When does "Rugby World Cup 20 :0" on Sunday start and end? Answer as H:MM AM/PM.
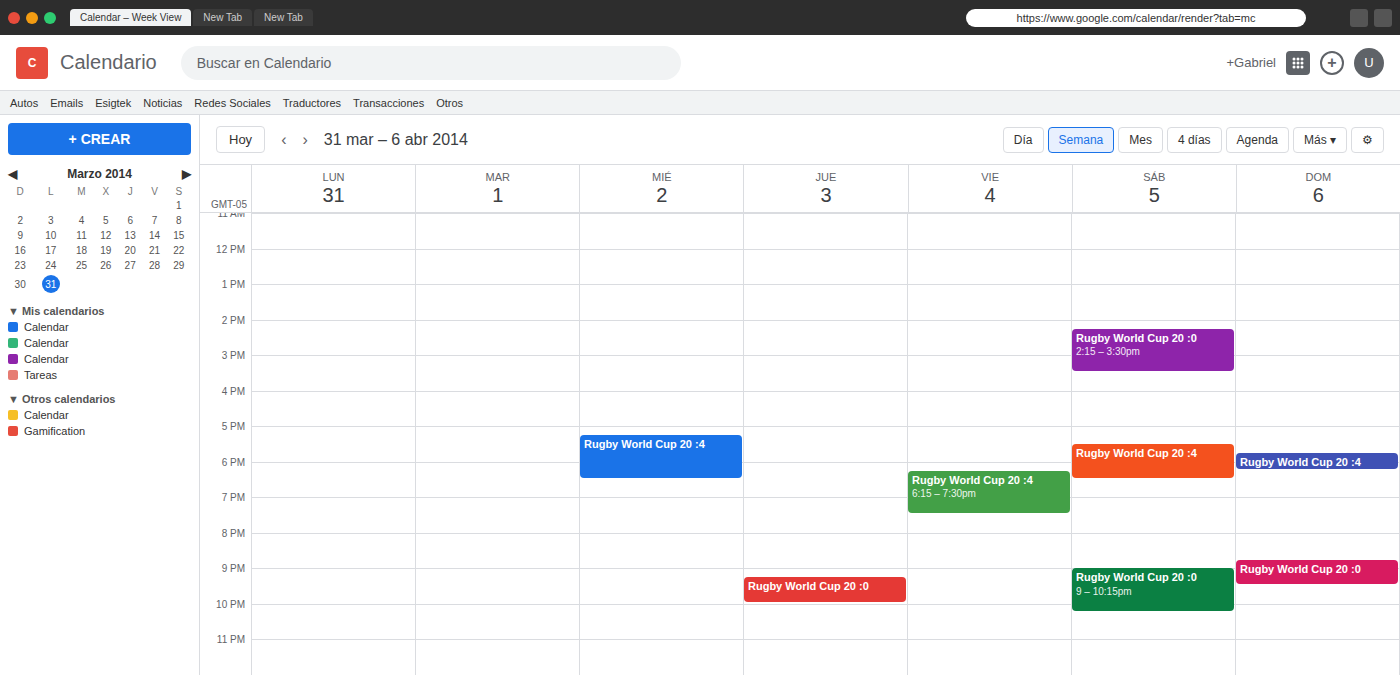
8:45 PM to 9:30 PM